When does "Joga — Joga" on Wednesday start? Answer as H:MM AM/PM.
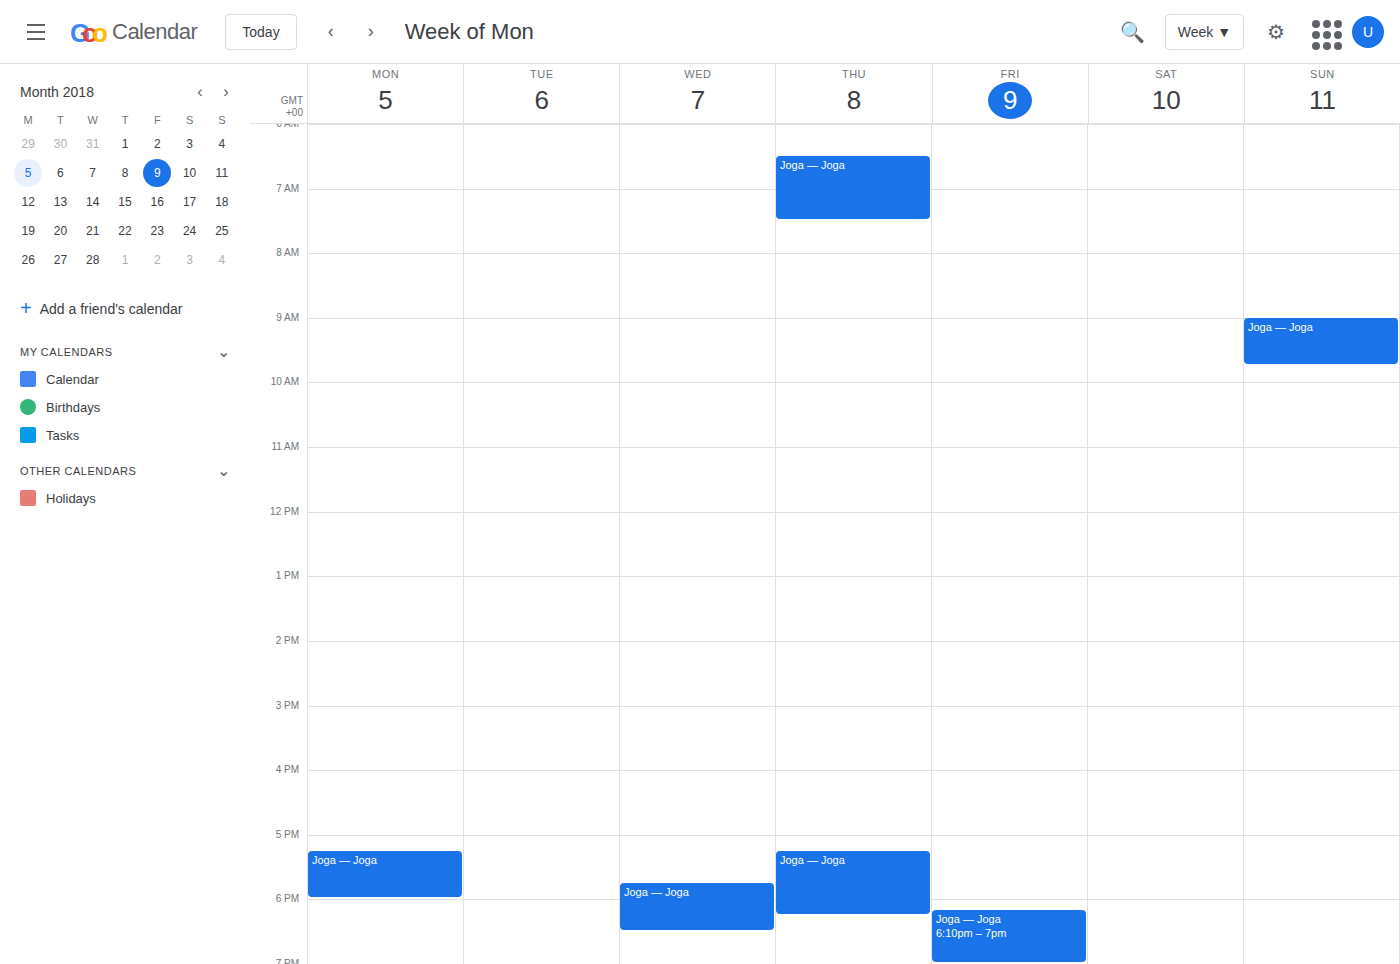
5:45 PM